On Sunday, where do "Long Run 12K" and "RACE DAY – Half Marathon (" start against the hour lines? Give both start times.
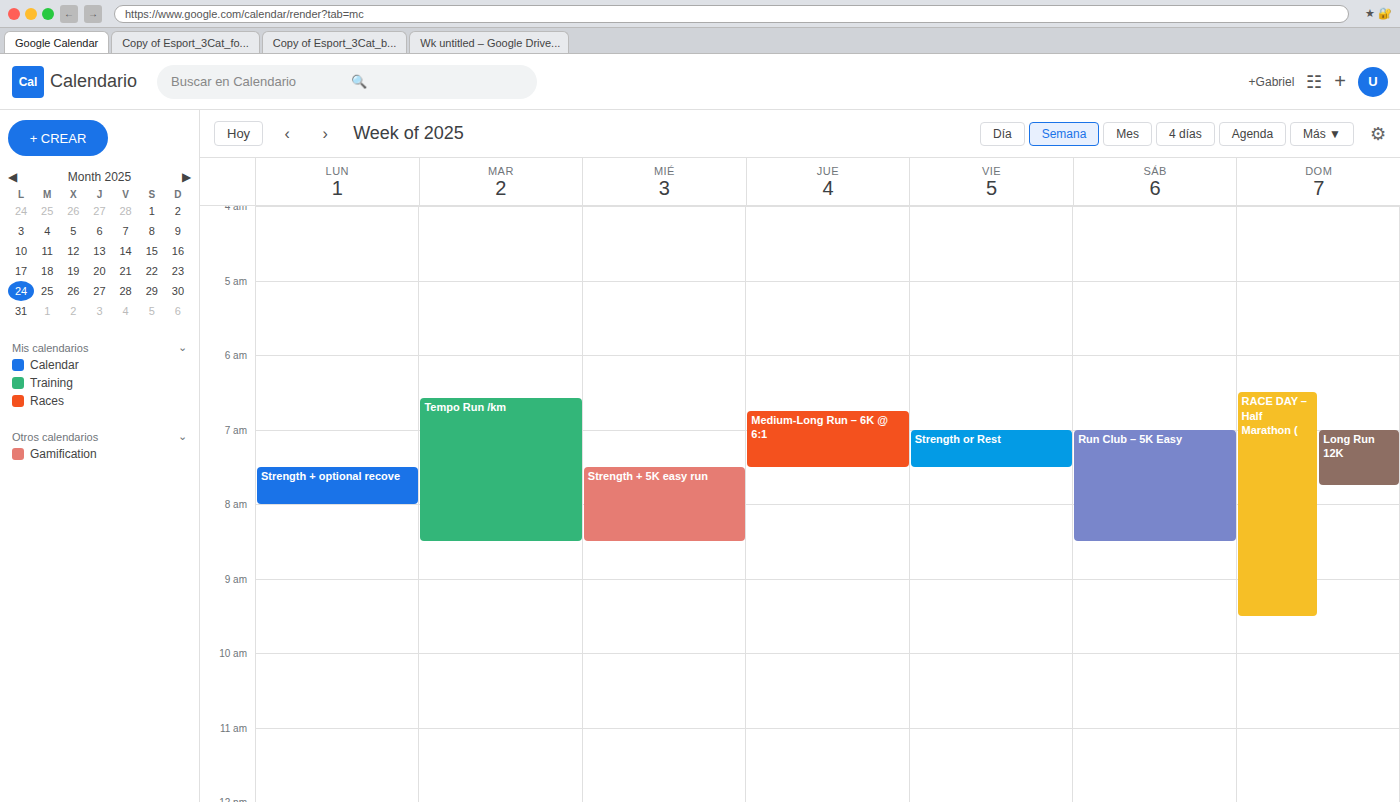
"Long Run 12K": 7:00 AM, exactly on the 7 AM line. "RACE DAY – Half Marathon (": 6:30 AM, halfway between the 6 AM and 7 AM lines.